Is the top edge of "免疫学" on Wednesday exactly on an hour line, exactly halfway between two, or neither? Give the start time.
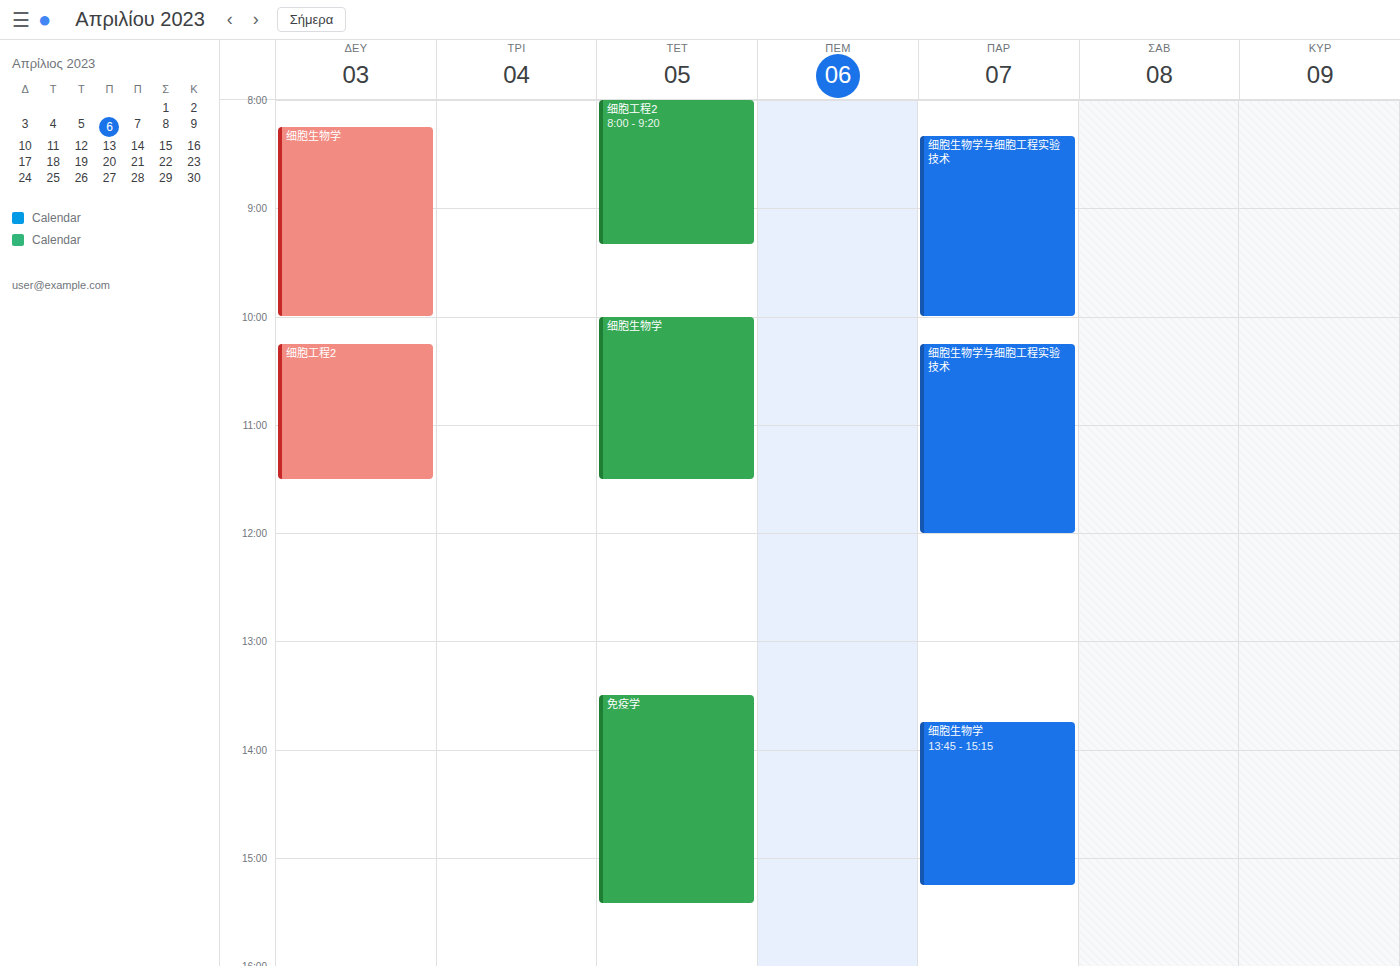
1:30 PM -- halfway between the 1 PM and 2 PM lines.